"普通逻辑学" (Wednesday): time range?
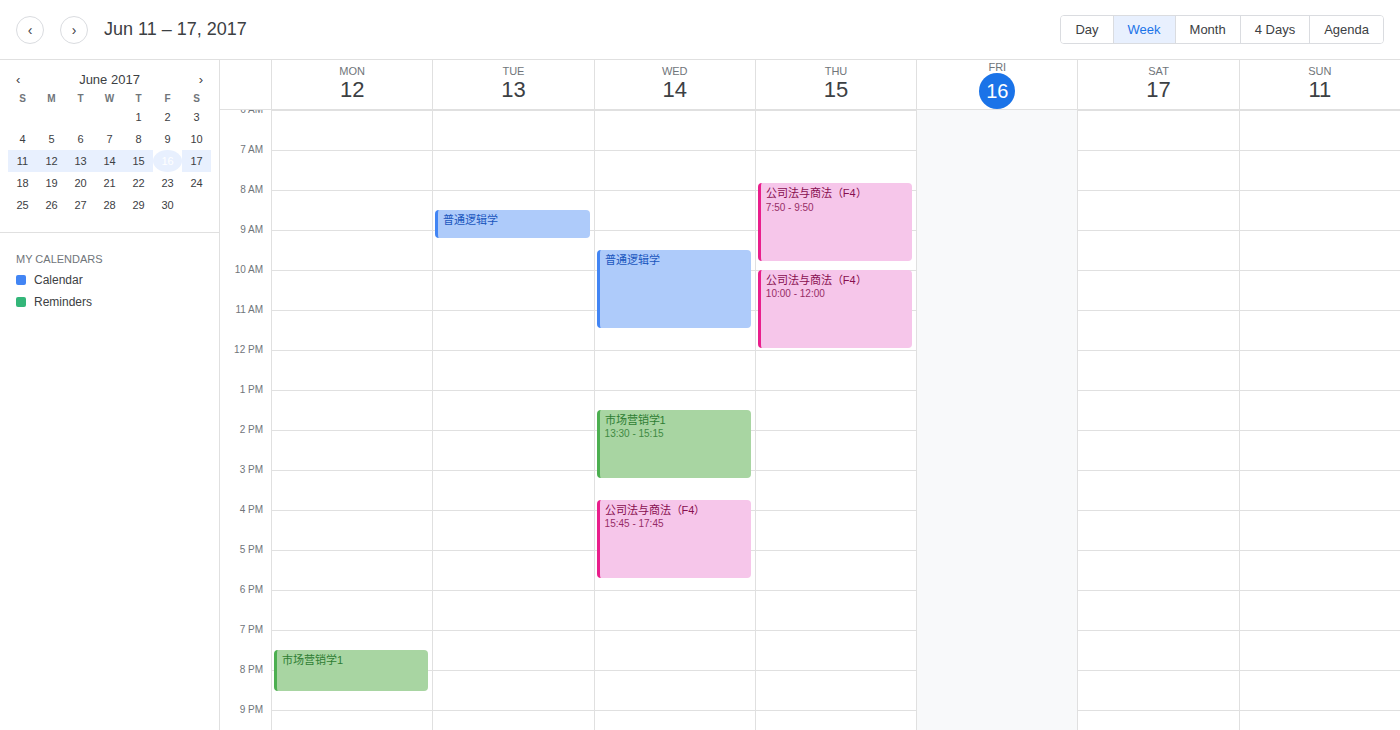
9:30 AM to 11:30 AM